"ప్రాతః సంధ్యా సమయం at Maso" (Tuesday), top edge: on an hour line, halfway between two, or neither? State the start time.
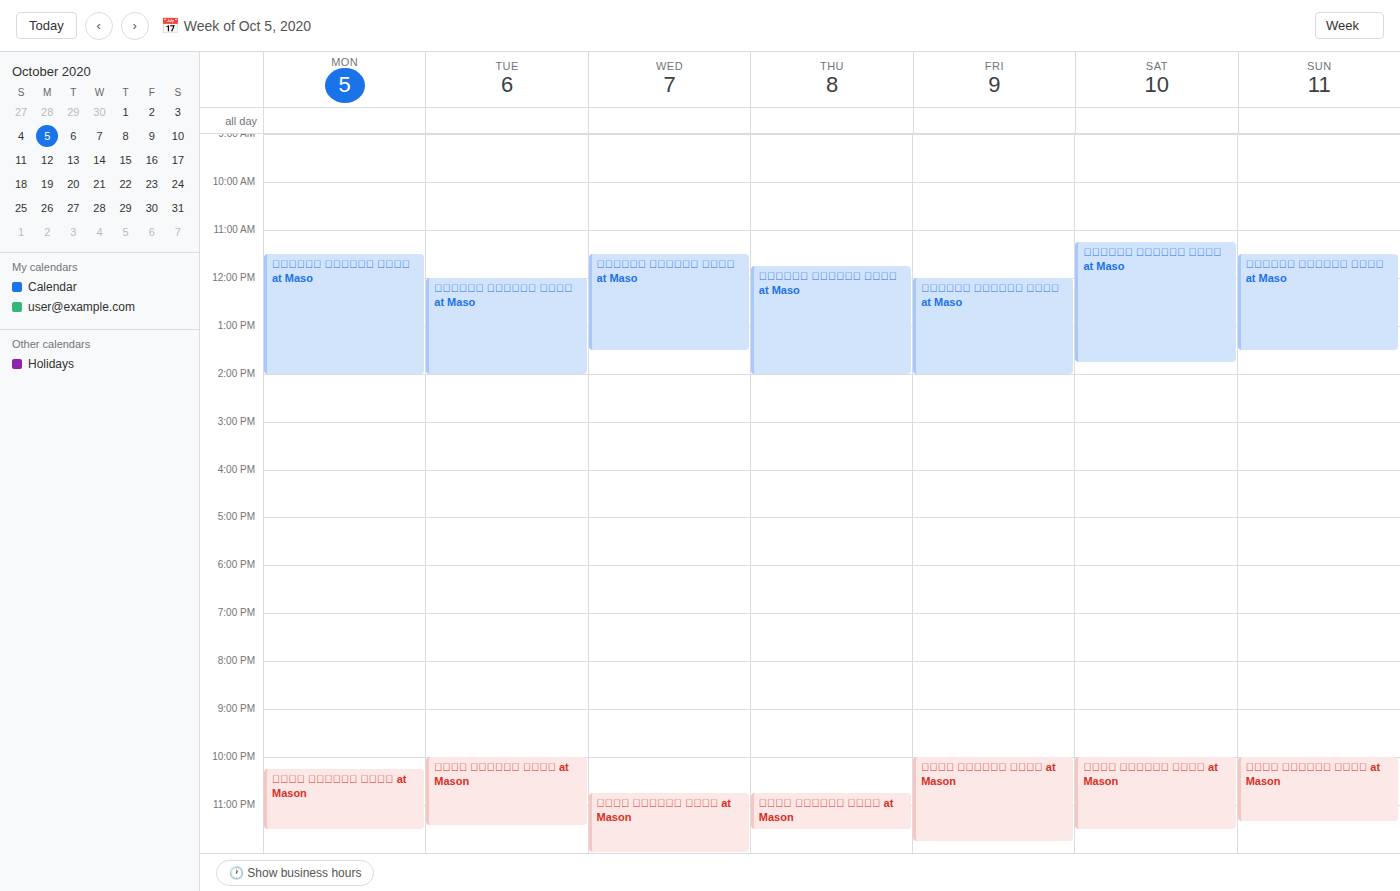
12:00 PM -- exactly on the 12 PM line.